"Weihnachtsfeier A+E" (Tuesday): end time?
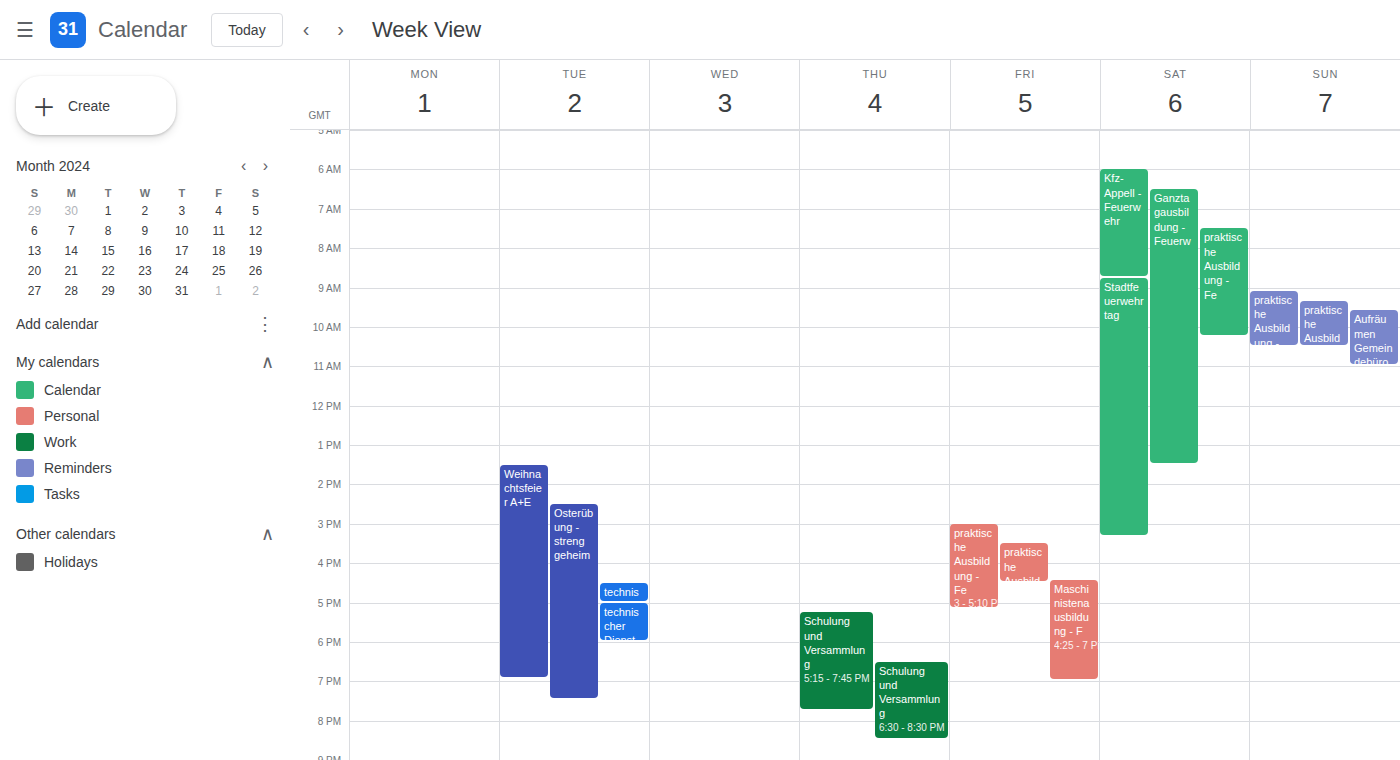
7:00 PM